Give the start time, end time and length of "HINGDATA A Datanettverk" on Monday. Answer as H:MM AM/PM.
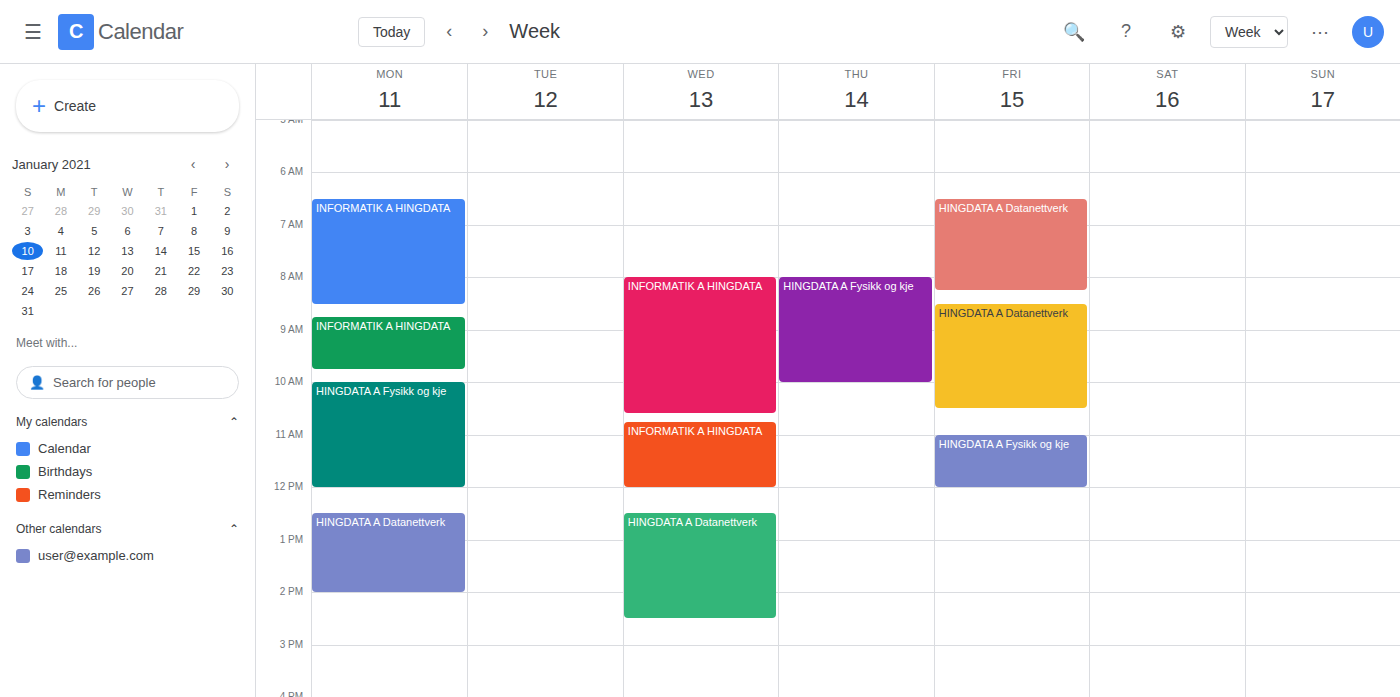
12:30 PM to 2:00 PM, 1 hour 30 minutes